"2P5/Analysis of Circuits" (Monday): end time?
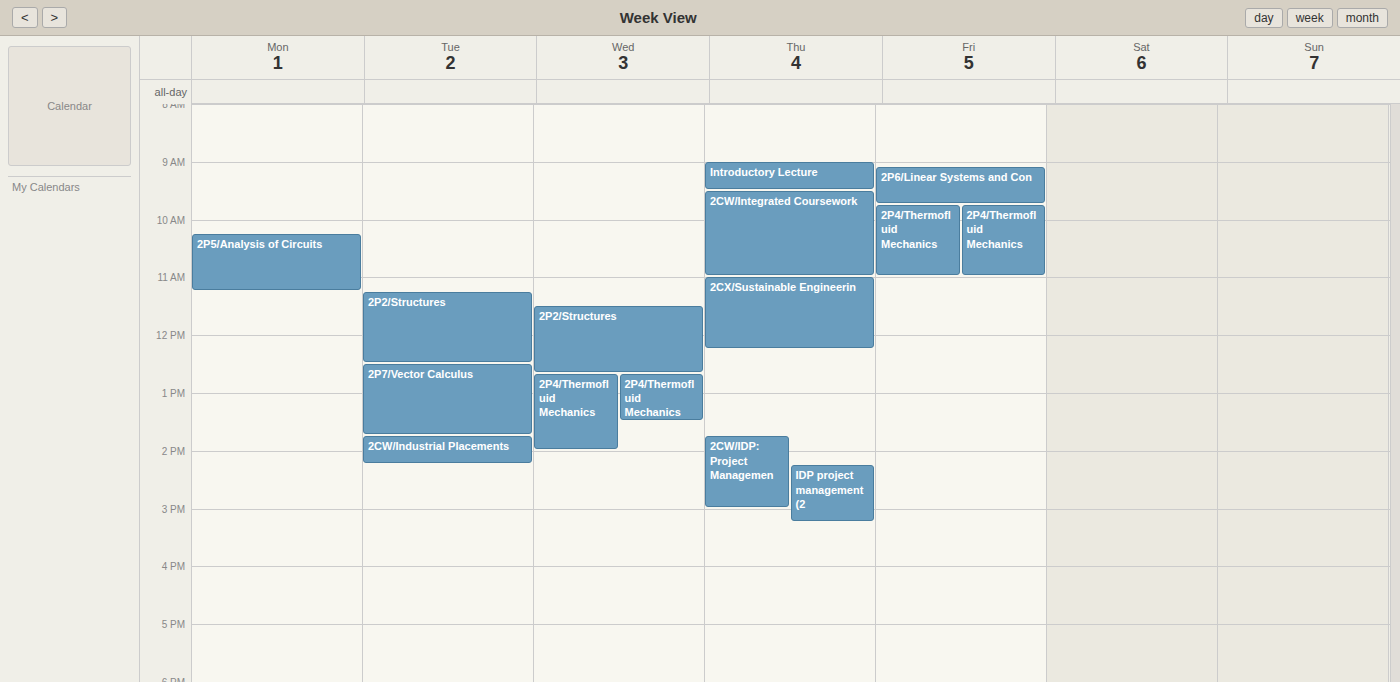
11:15 AM